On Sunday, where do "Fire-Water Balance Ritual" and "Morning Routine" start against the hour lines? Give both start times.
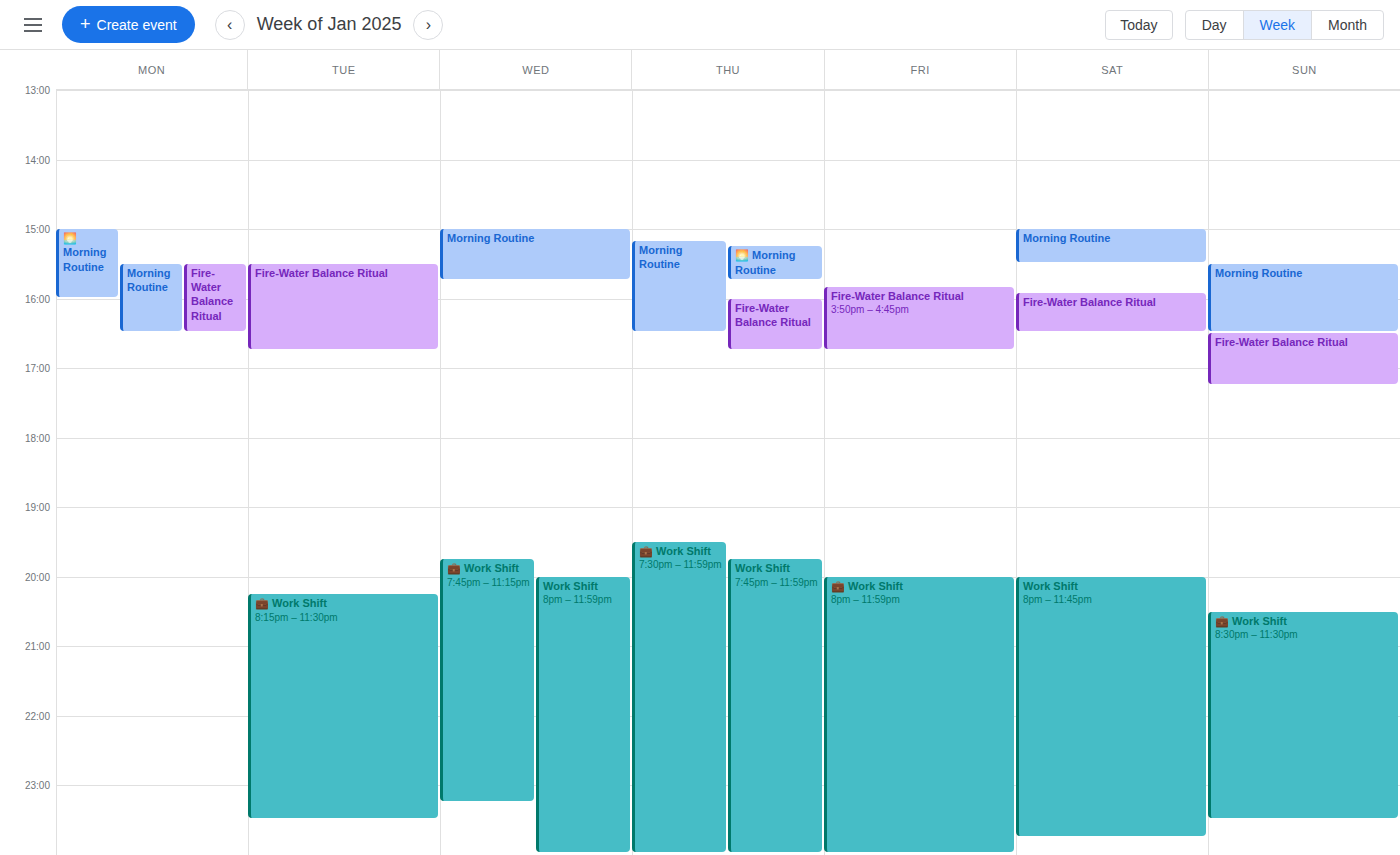
"Fire-Water Balance Ritual": 16:30, halfway between the 16:00 and 17:00 lines. "Morning Routine": 15:30, halfway between the 15:00 and 16:00 lines.